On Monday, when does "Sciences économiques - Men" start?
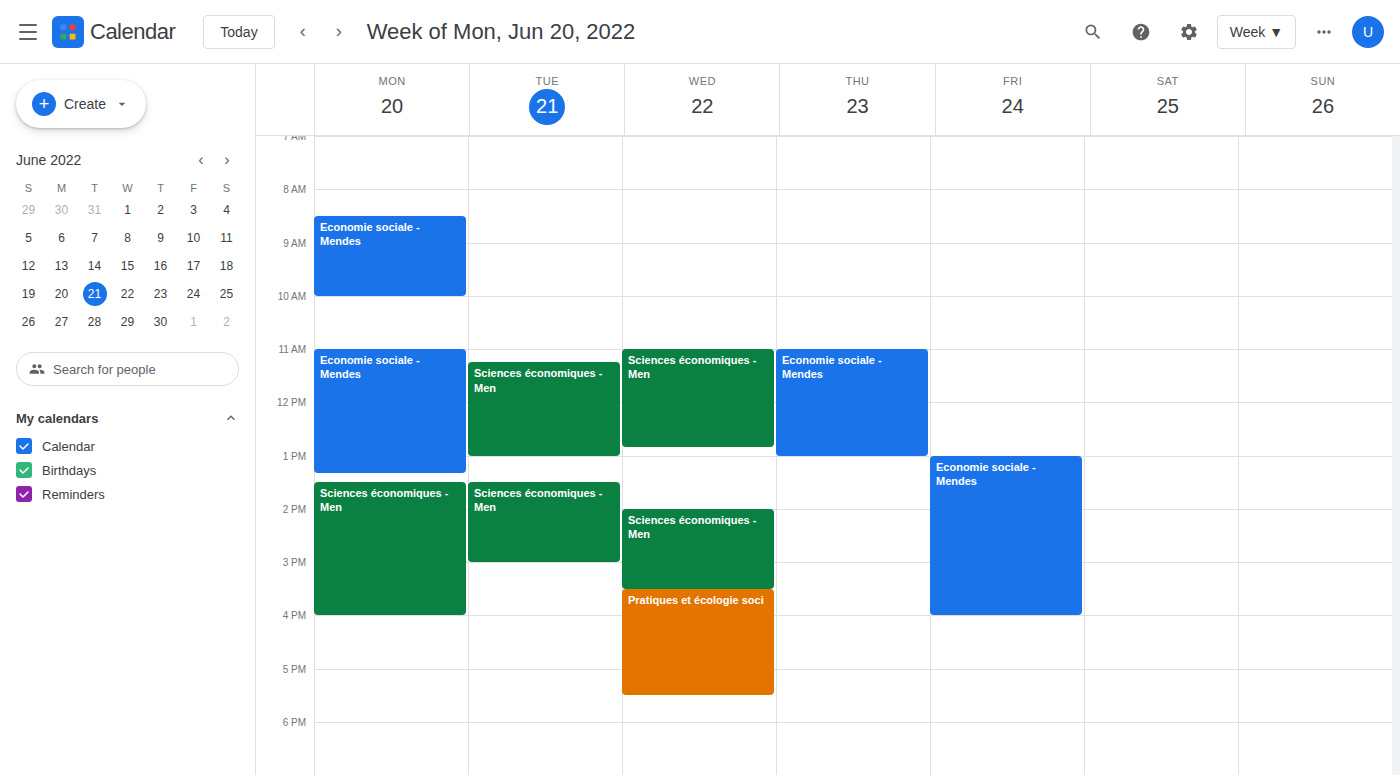
1:30 PM